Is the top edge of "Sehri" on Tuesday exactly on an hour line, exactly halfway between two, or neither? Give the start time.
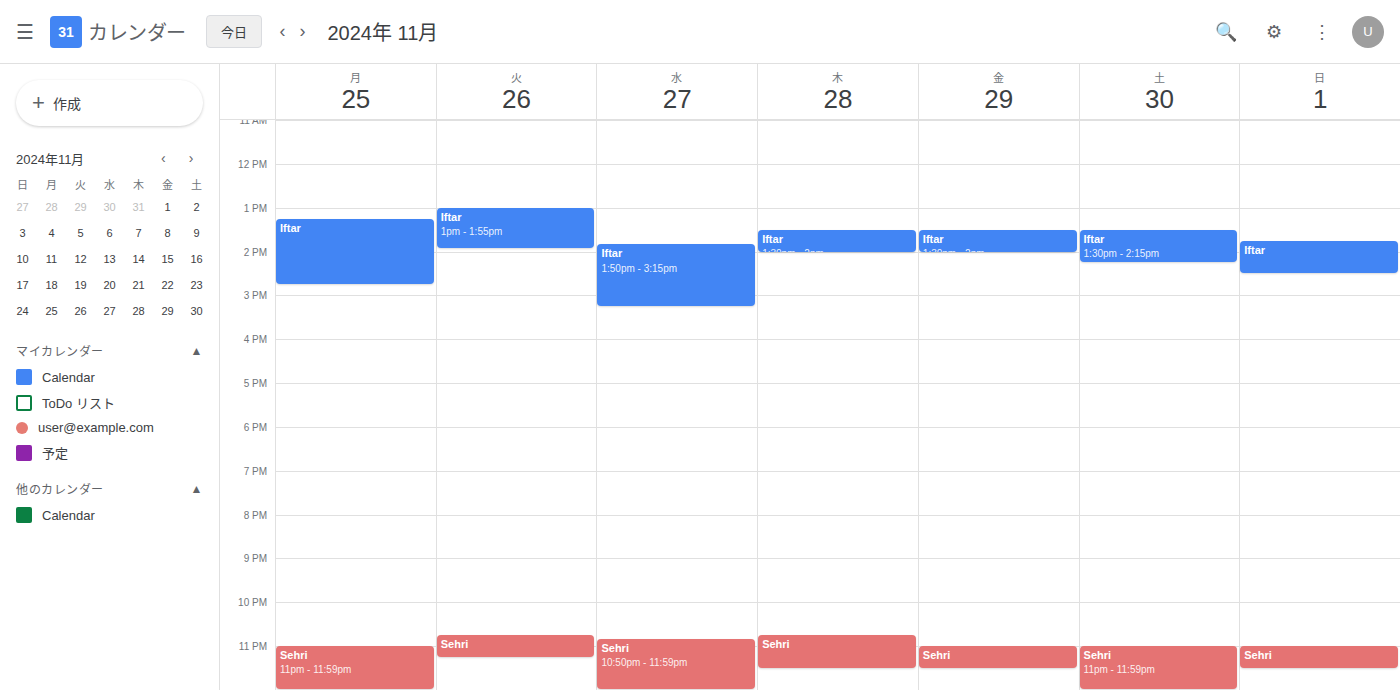
10:45 PM -- neither: three quarters of the way from the 10 PM line to the 11 PM line.